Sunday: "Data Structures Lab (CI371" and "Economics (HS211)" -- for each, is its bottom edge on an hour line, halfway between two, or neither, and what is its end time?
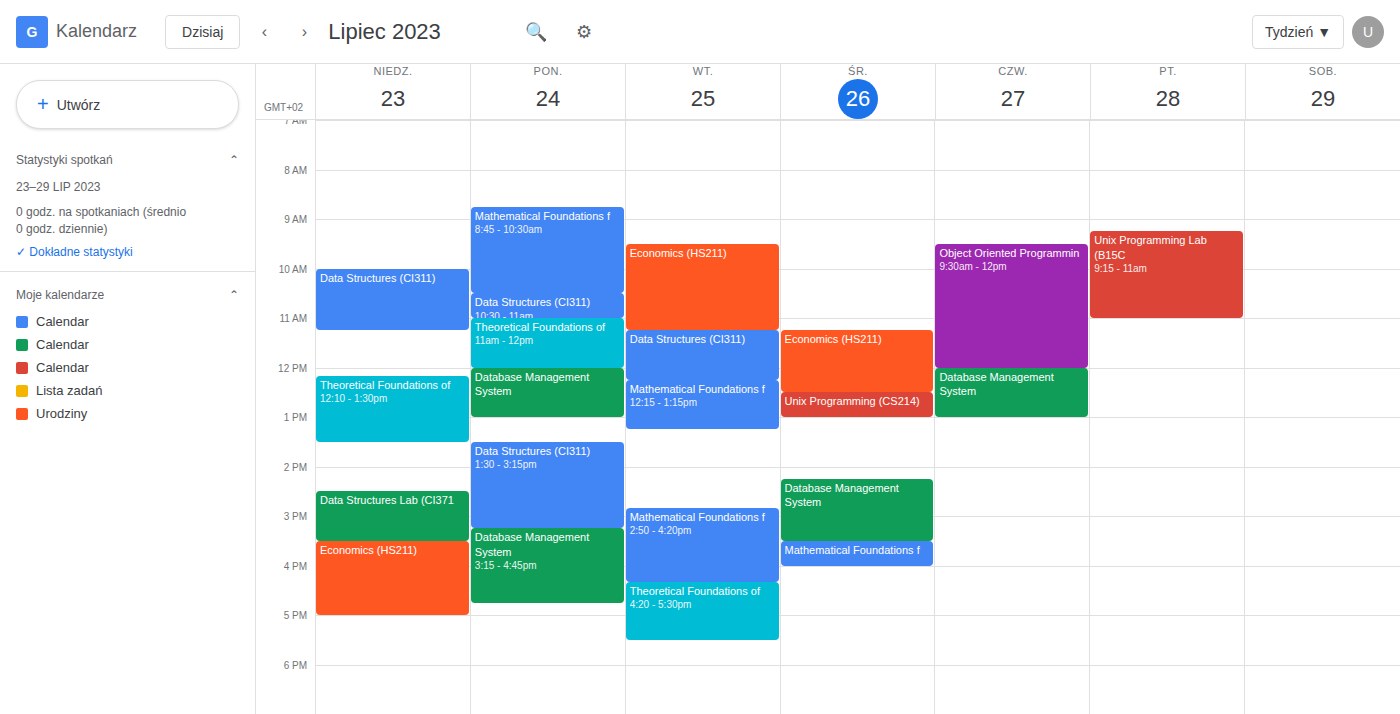
"Data Structures Lab (CI371": 3:30 PM, halfway between the 3 PM and 4 PM lines. "Economics (HS211)": 5:00 PM, exactly on the 5 PM line.